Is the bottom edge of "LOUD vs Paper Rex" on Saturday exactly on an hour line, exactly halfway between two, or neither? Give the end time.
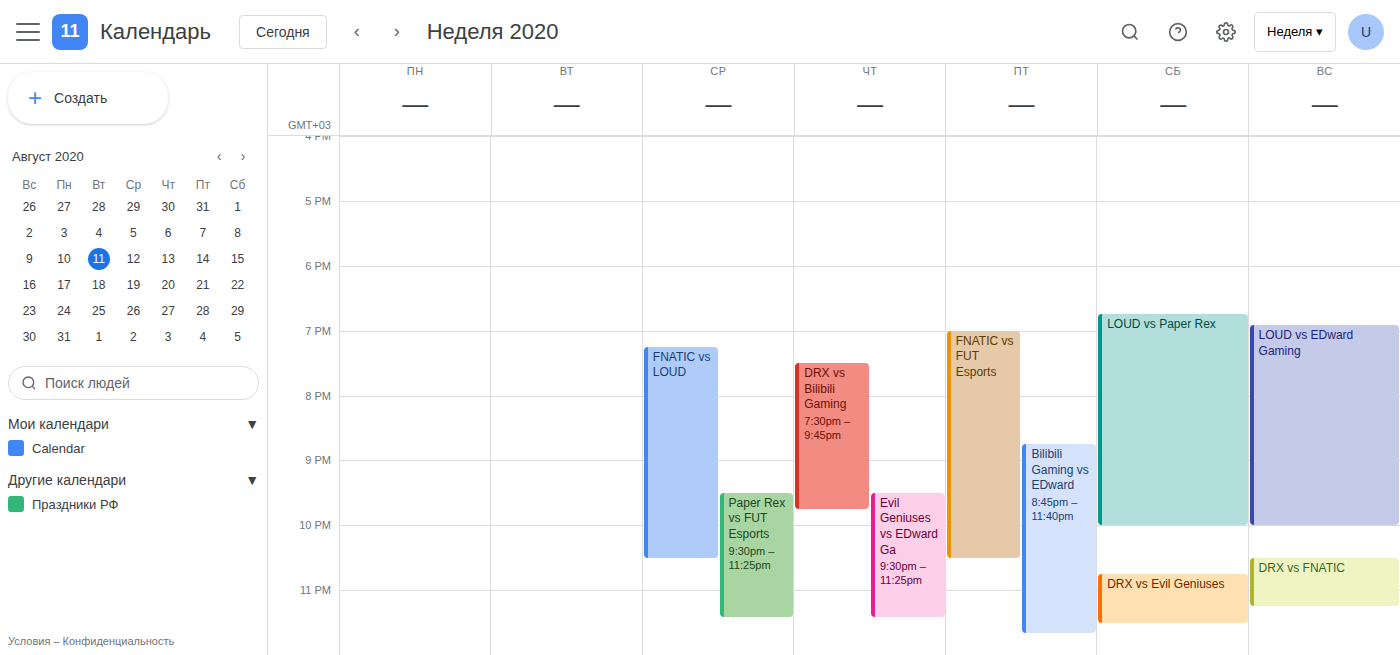
10:00 PM -- exactly on the 10 PM line.